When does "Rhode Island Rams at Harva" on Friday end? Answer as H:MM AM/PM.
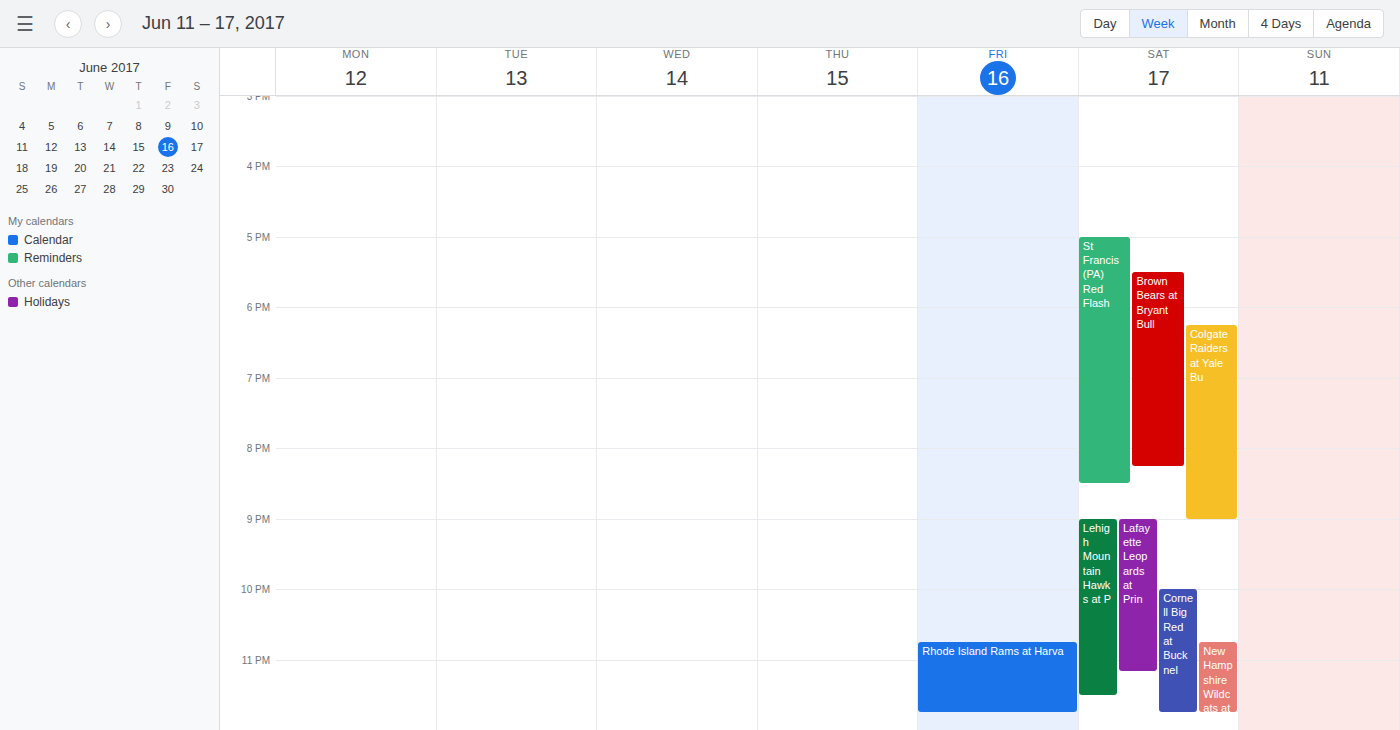
11:45 PM